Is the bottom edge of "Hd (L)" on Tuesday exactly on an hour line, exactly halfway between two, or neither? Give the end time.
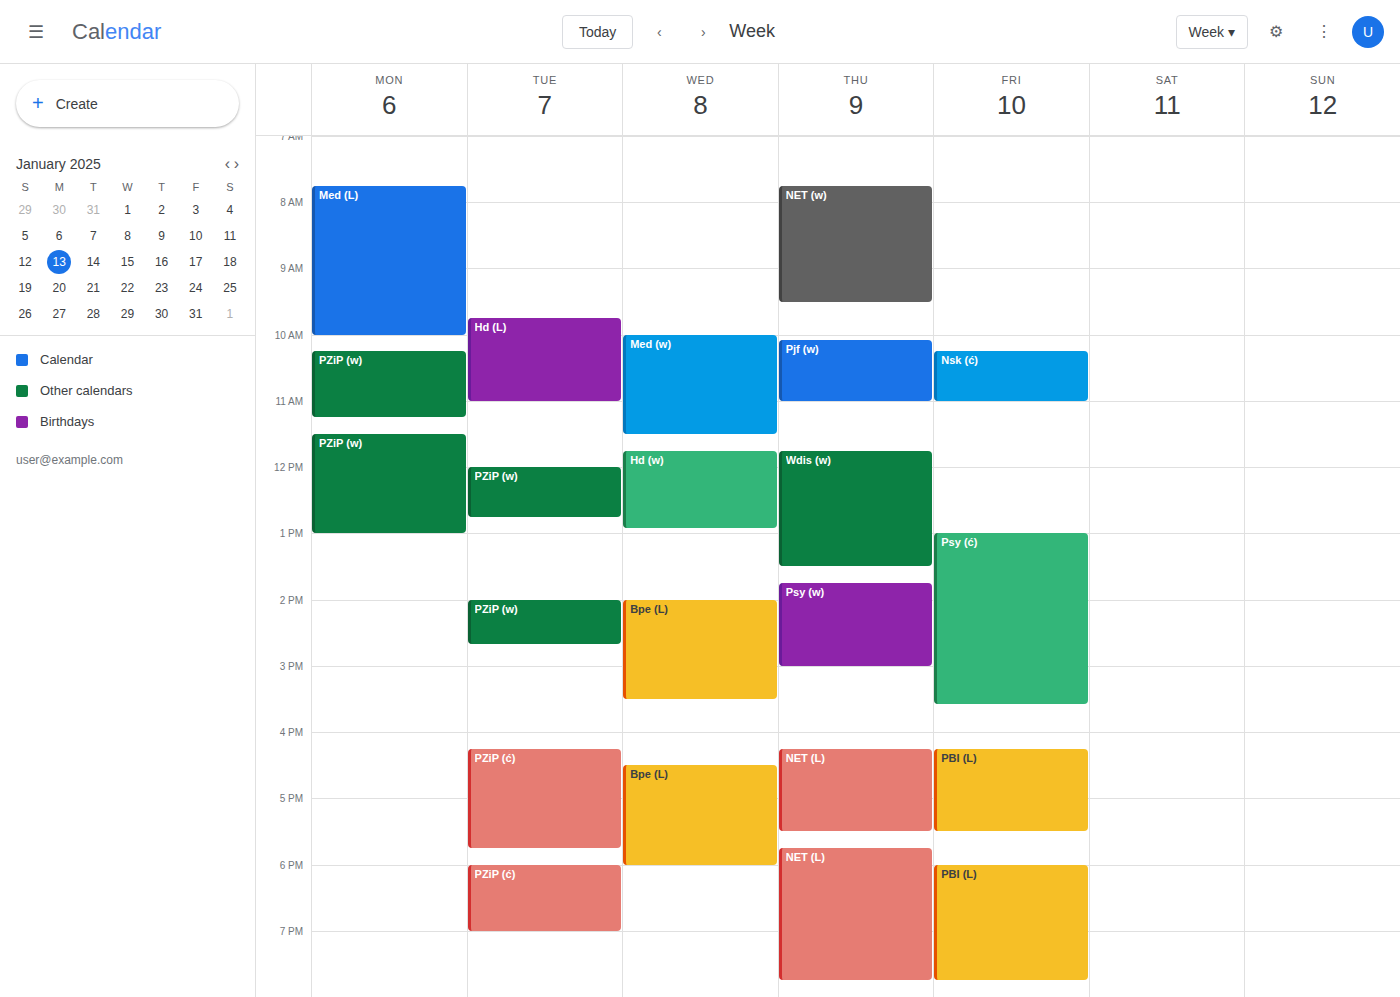
11:00 AM -- exactly on the 11 AM line.